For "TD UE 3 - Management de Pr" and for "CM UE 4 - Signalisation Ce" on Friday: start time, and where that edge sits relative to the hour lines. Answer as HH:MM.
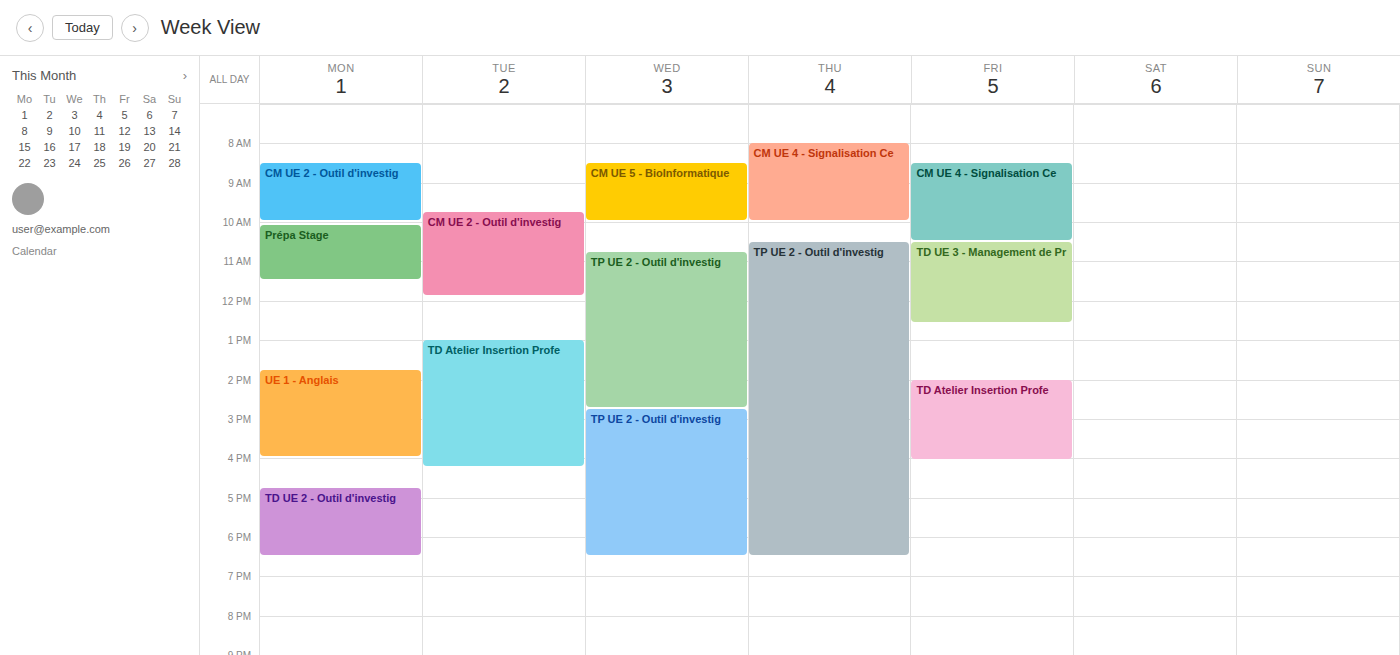
"TD UE 3 - Management de Pr": 10:30, halfway between the 10:00 and 11:00 lines. "CM UE 4 - Signalisation Ce": 08:30, halfway between the 08:00 and 09:00 lines.